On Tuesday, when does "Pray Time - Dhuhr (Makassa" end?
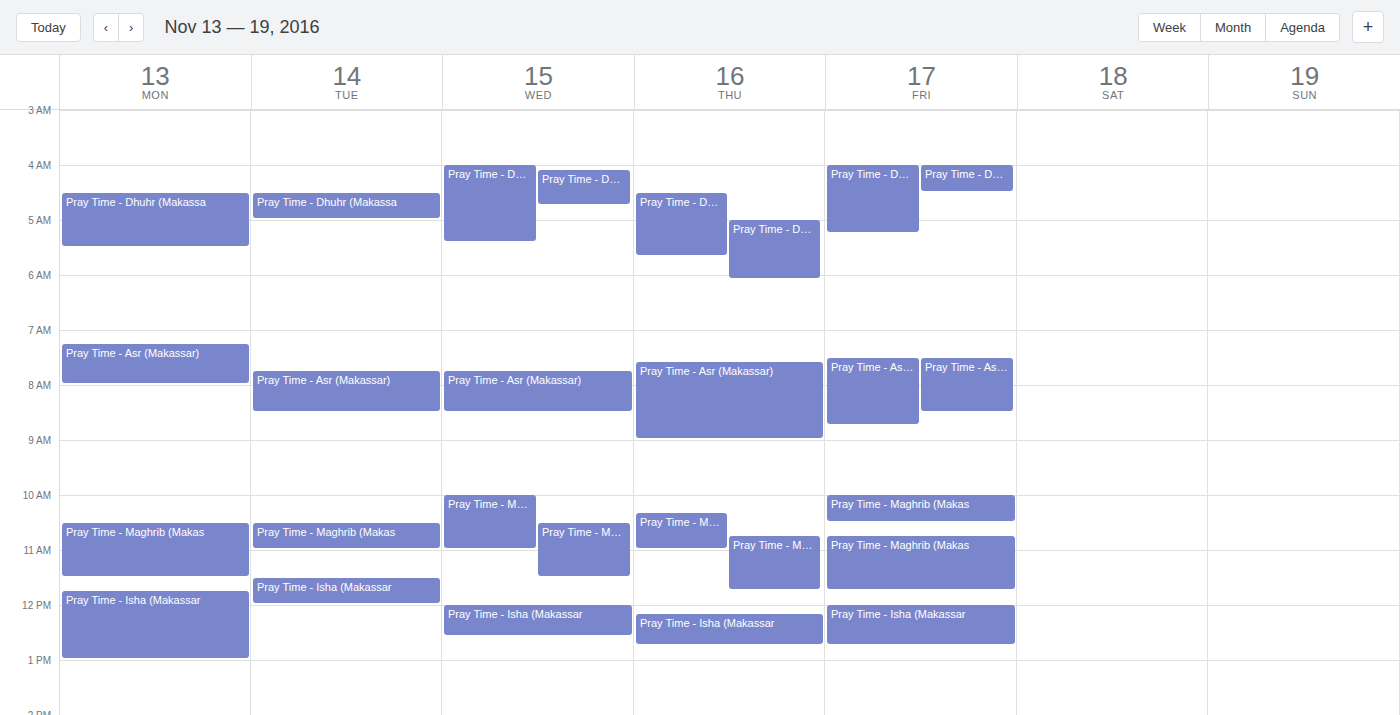
5:00 AM